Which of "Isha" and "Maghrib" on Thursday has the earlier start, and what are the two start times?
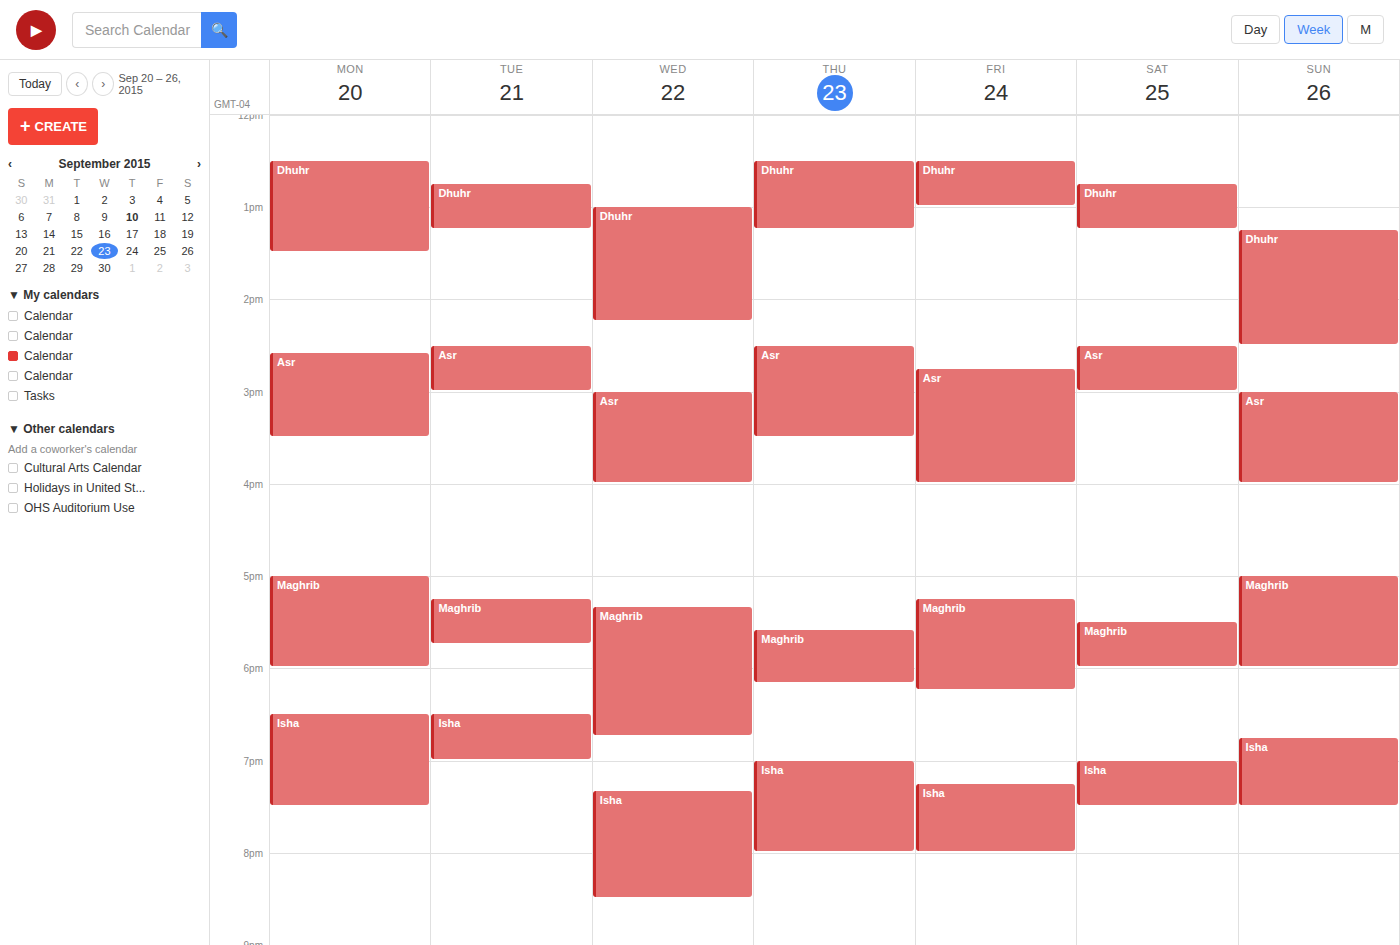
"Maghrib" 5:35 PM; "Isha" 7:00 PM.